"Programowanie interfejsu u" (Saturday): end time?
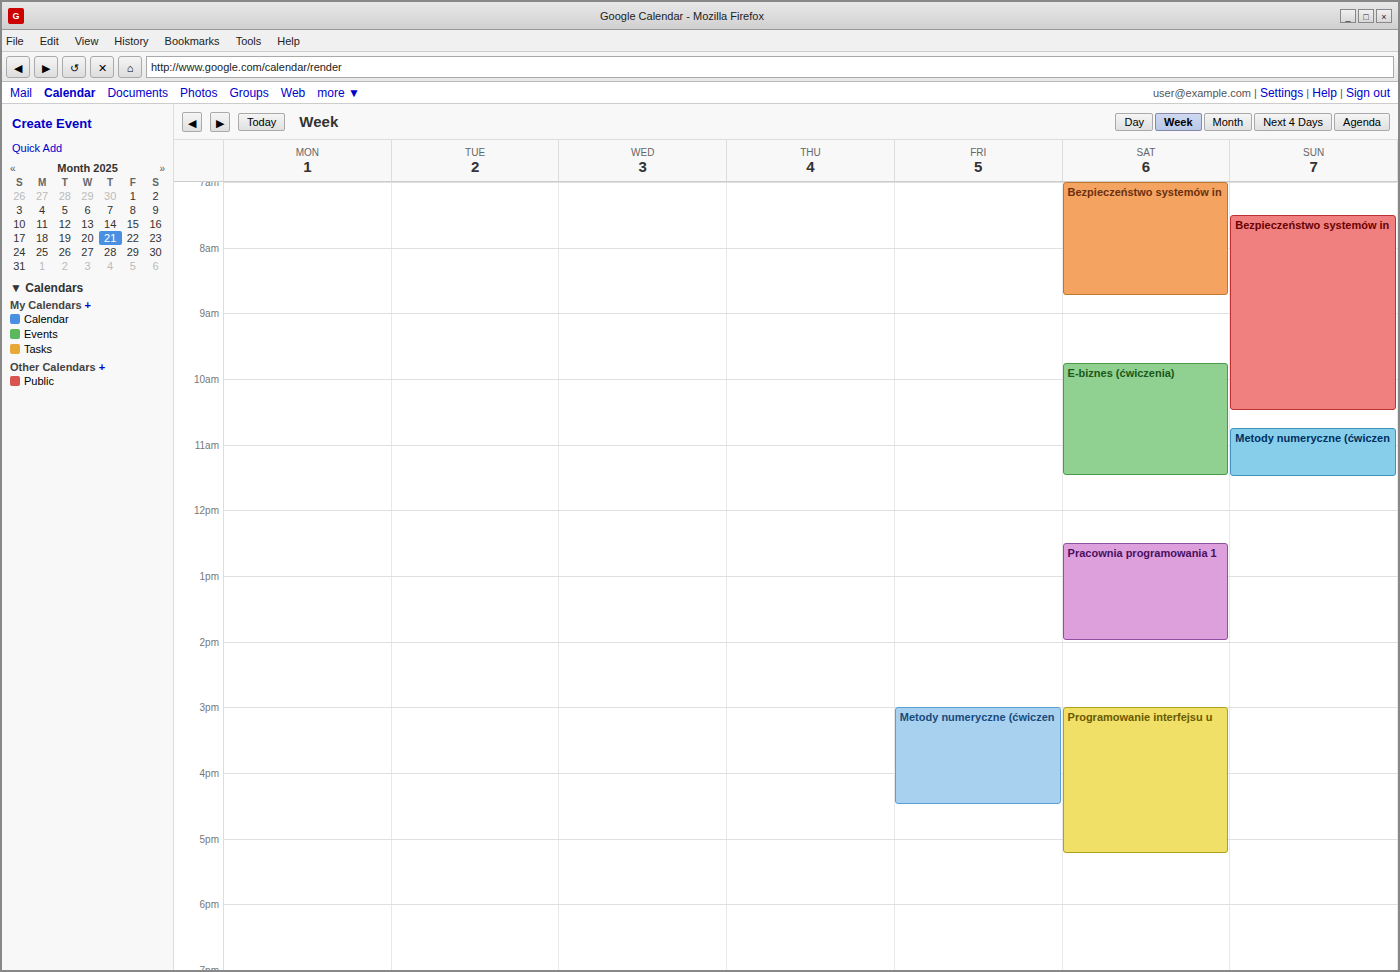
5:15 PM